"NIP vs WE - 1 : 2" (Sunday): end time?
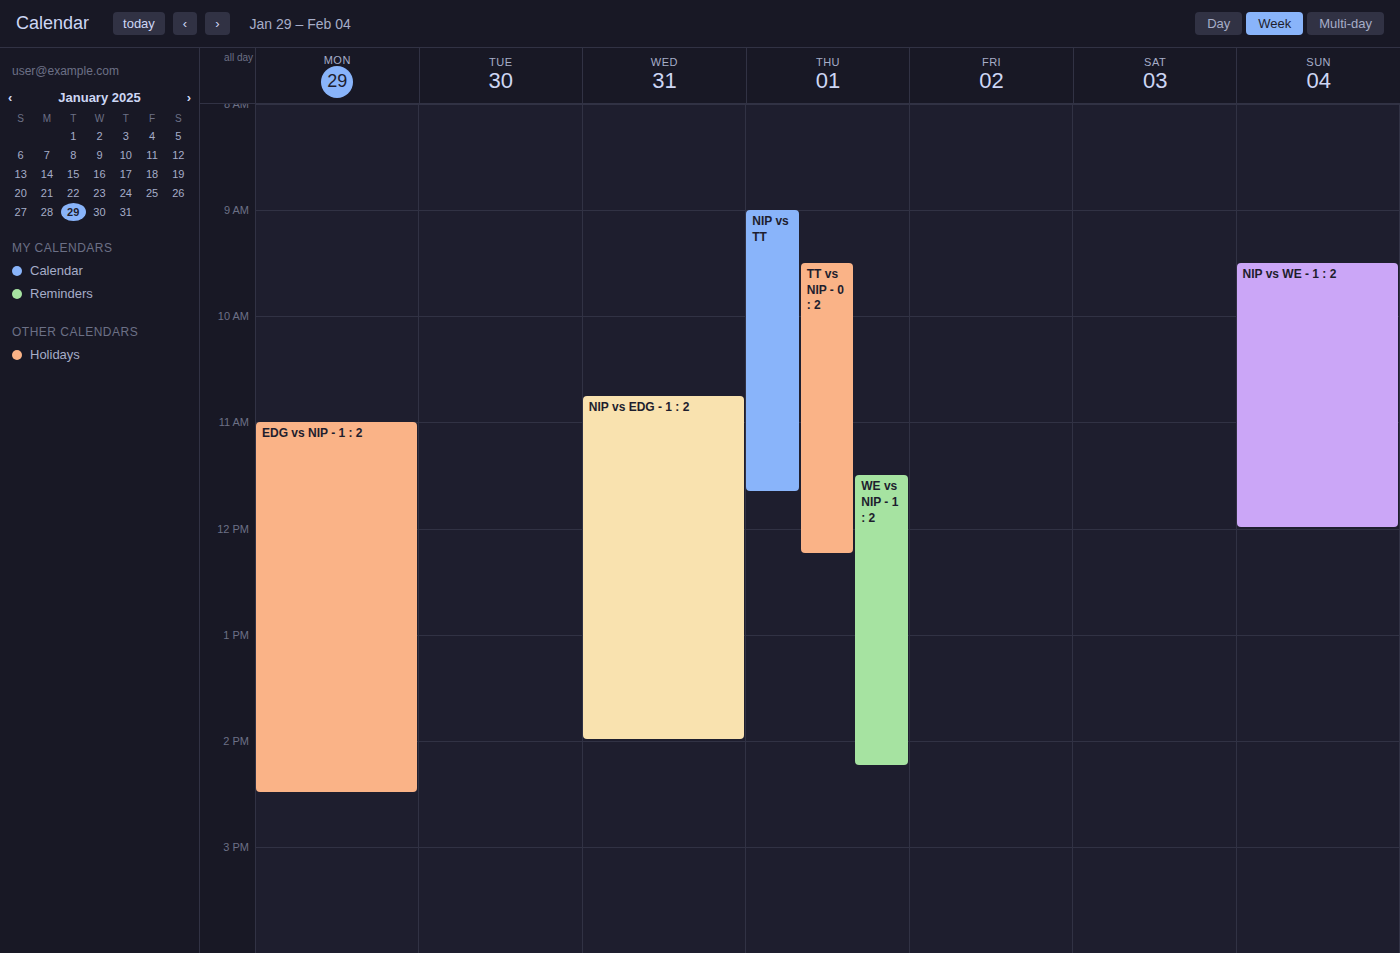
12:00 PM